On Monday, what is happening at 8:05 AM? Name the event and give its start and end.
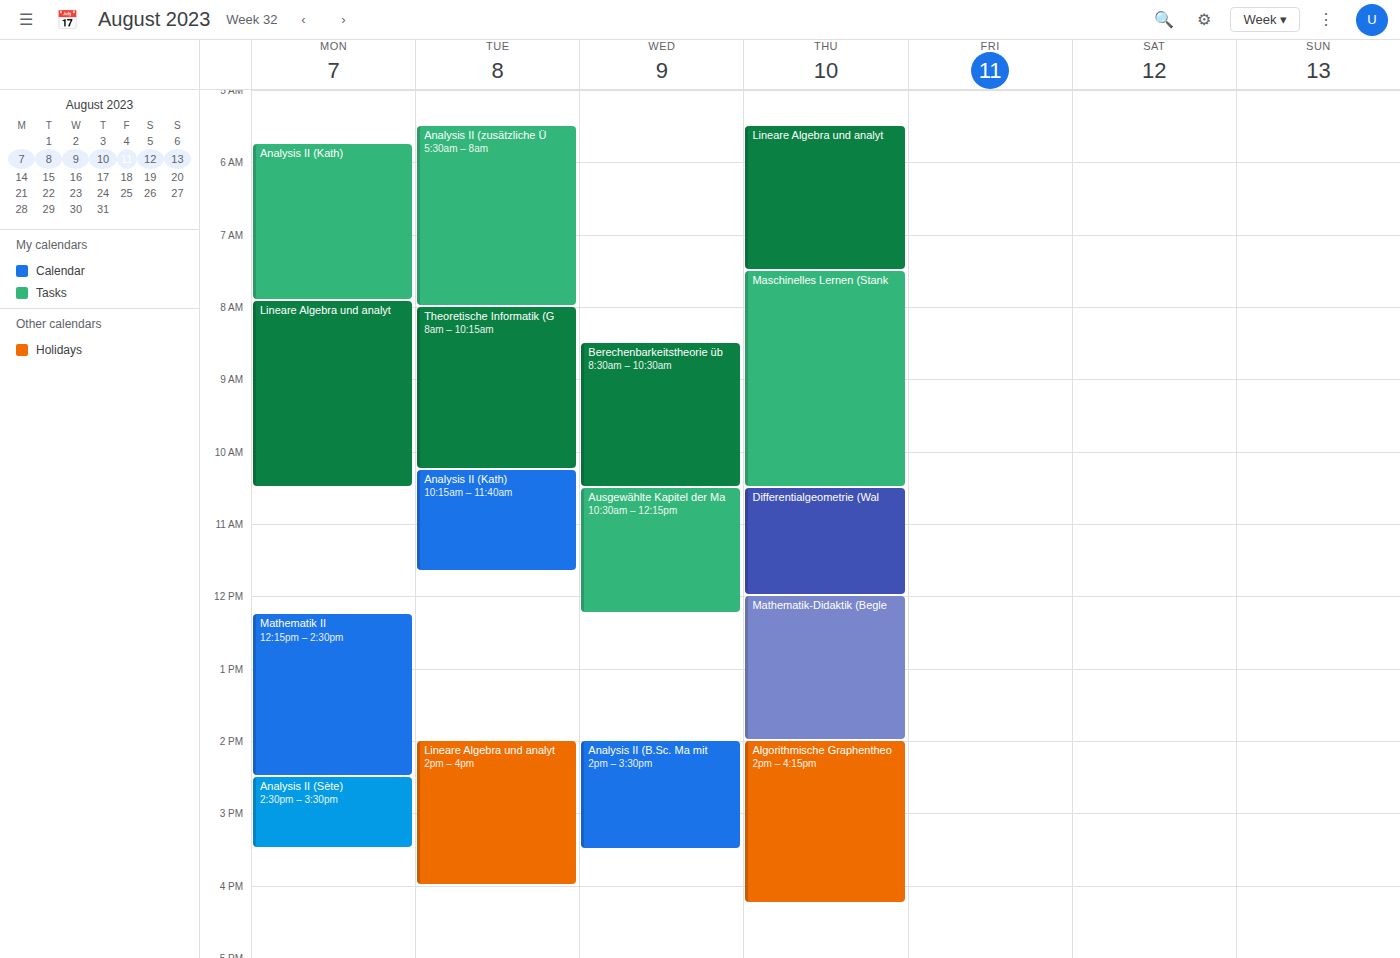
"Lineare Algebra und analyt", 7:55 AM to 10:30 AM